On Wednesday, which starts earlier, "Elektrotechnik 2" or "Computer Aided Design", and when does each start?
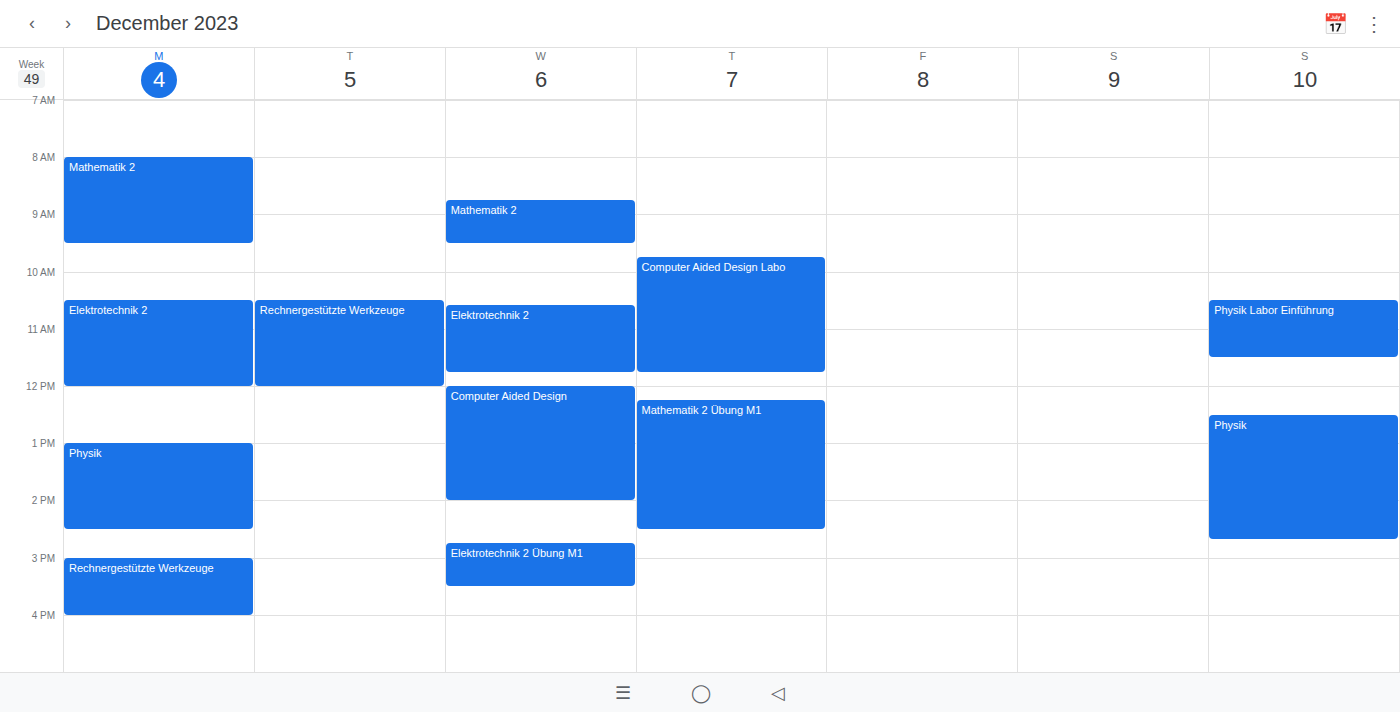
"Elektrotechnik 2" 10:35 AM; "Computer Aided Design" 12:00 PM.